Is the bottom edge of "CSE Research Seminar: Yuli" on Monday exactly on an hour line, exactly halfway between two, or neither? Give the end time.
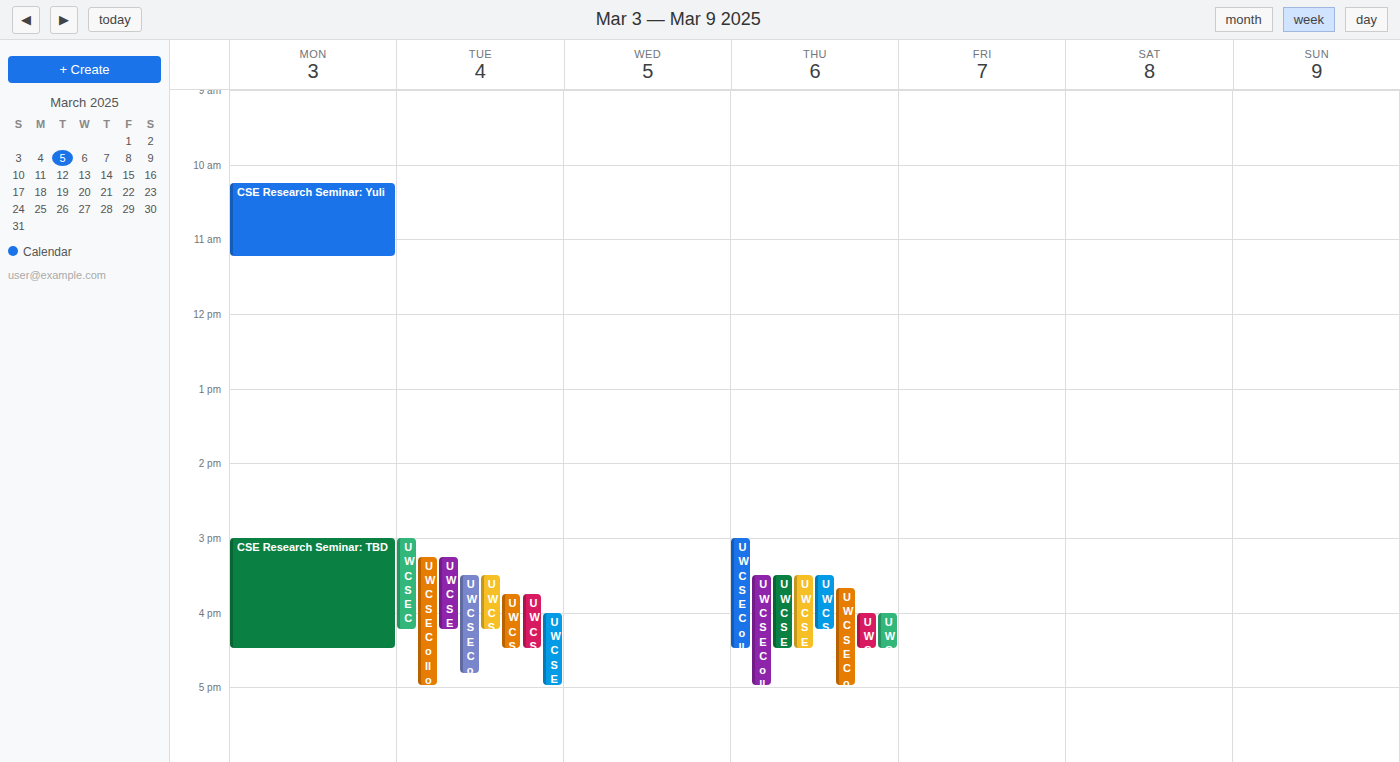
11:15 AM -- neither: a quarter of the way from the 11 AM line to the 12 PM line.